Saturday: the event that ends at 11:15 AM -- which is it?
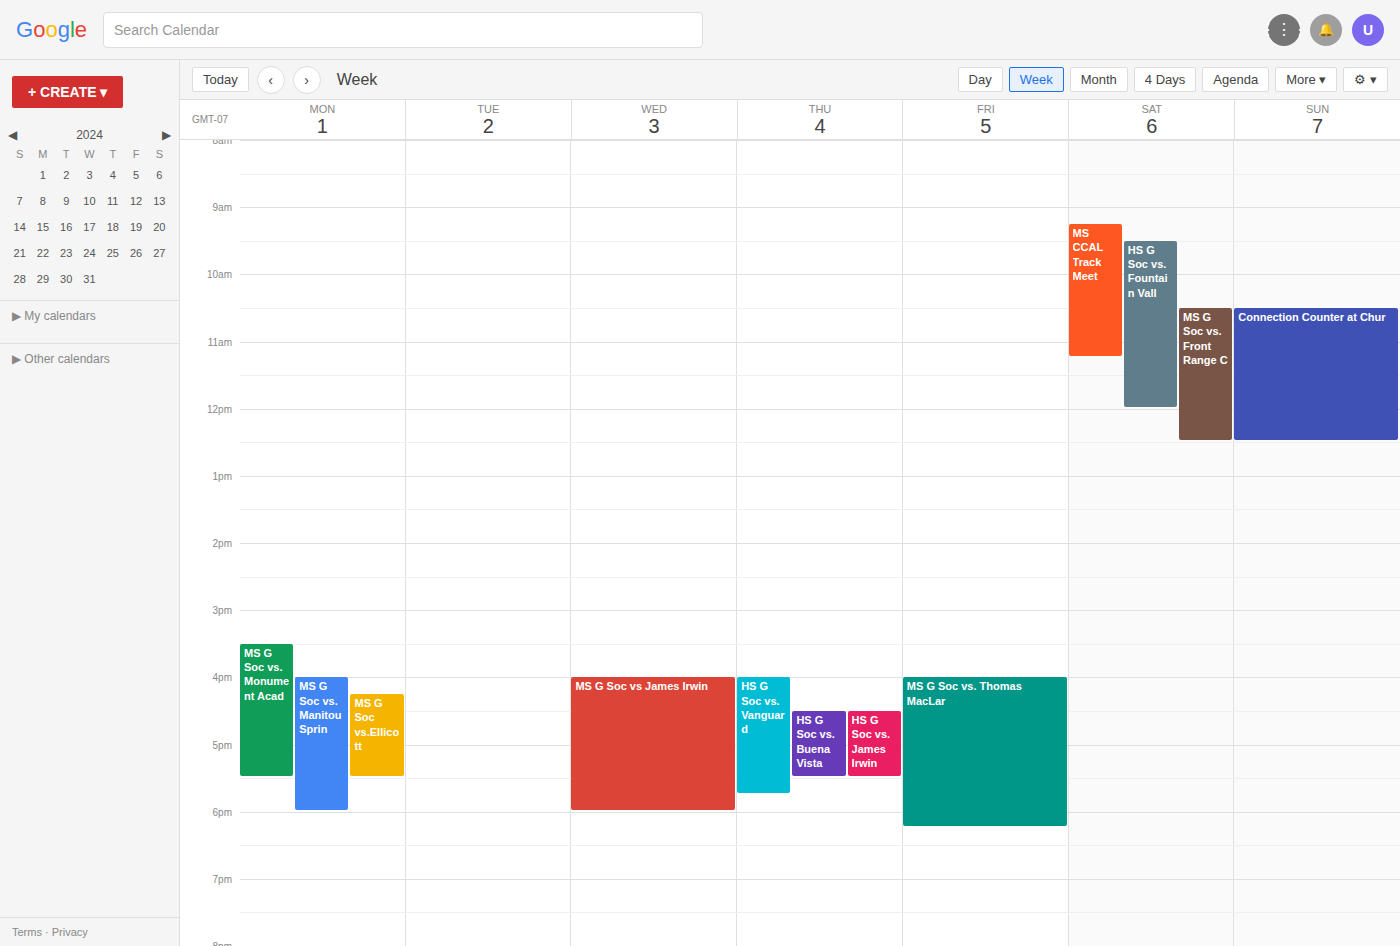
"MS CCAL Track Meet"